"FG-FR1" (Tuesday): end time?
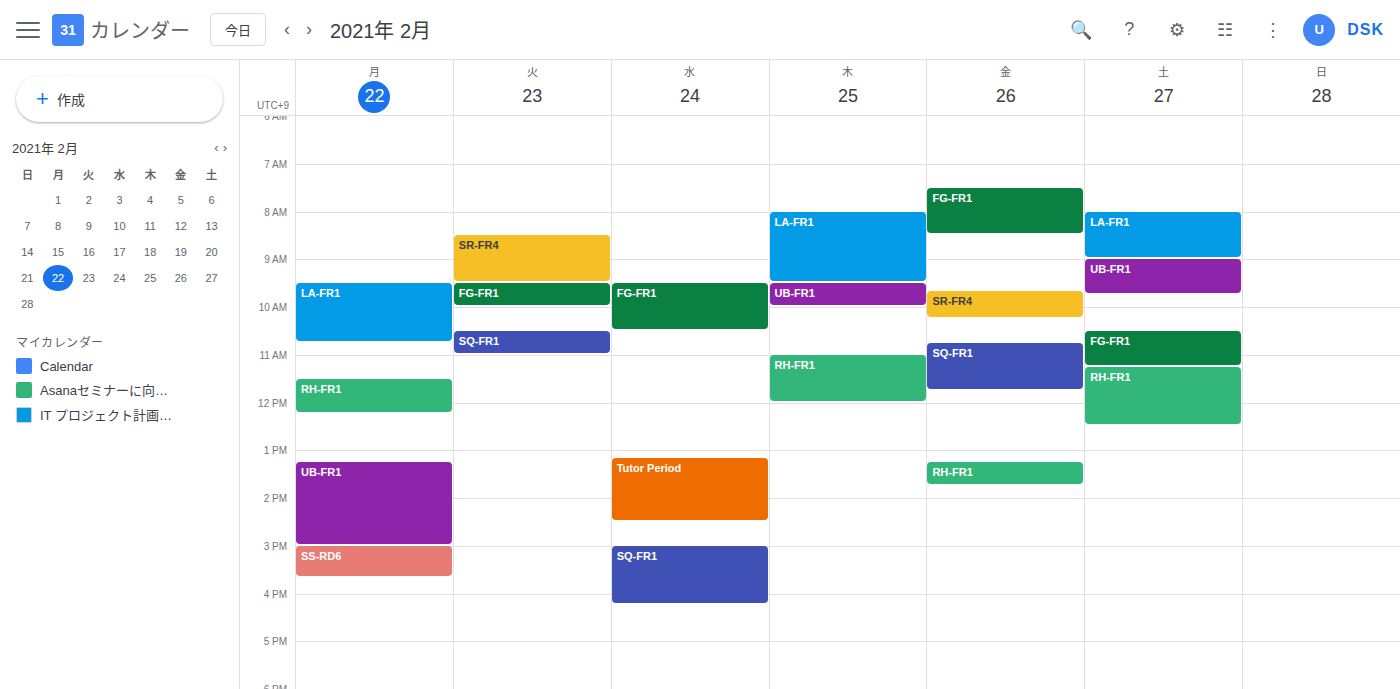
10:00 AM